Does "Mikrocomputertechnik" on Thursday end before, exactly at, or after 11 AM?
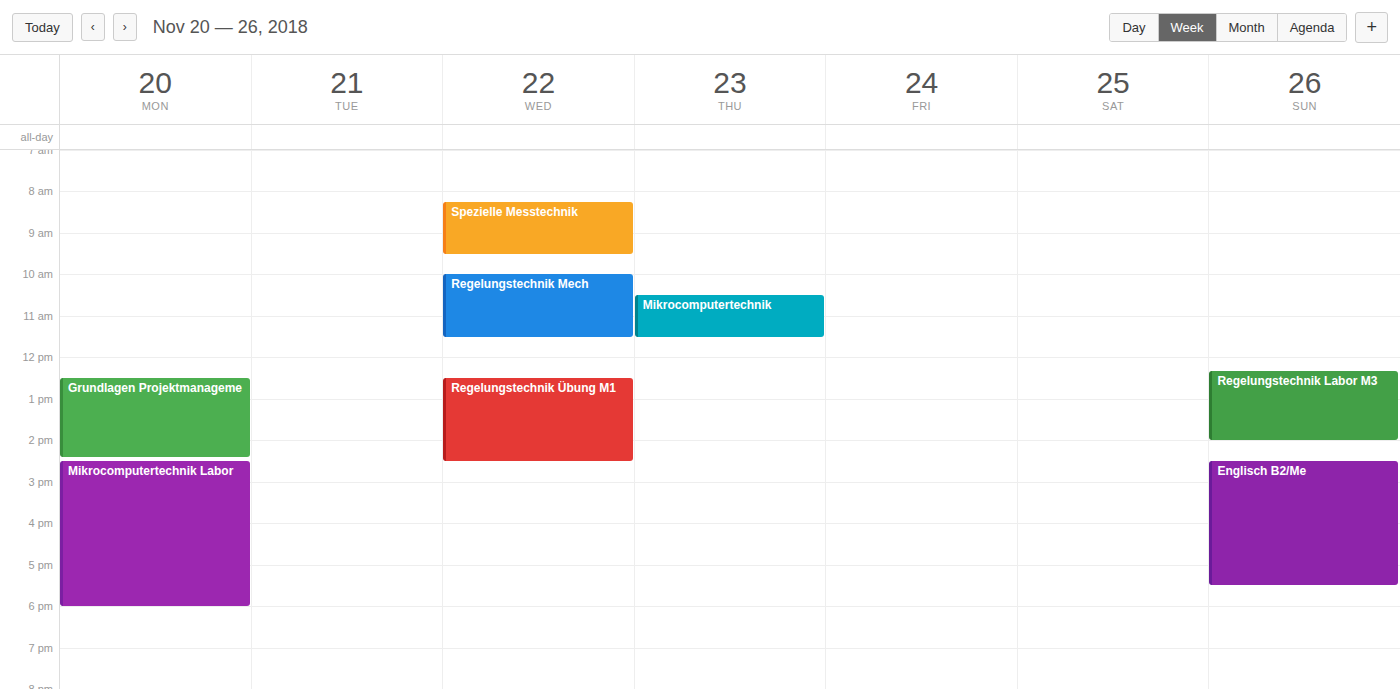
11:30 AM -- after 11 AM, 30 minutes below the 11 AM line.